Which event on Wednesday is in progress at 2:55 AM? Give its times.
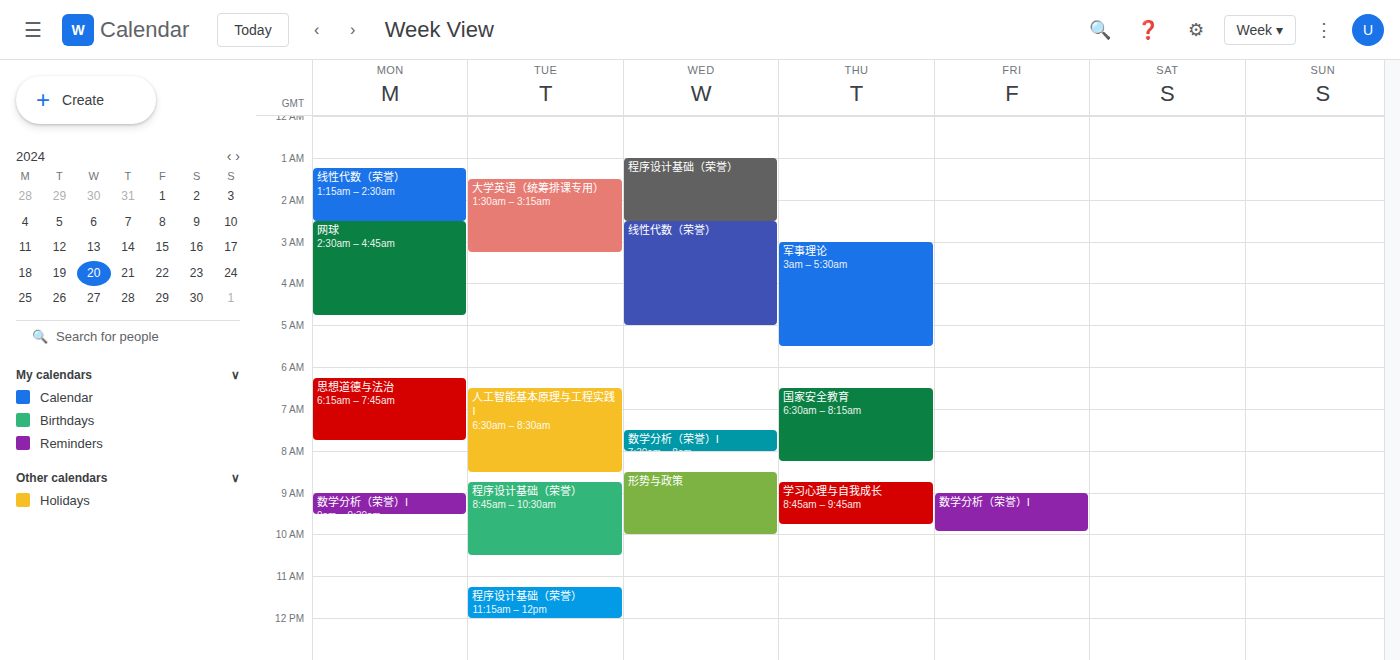
"线性代数（荣誉）", 2:30 AM to 5:00 AM